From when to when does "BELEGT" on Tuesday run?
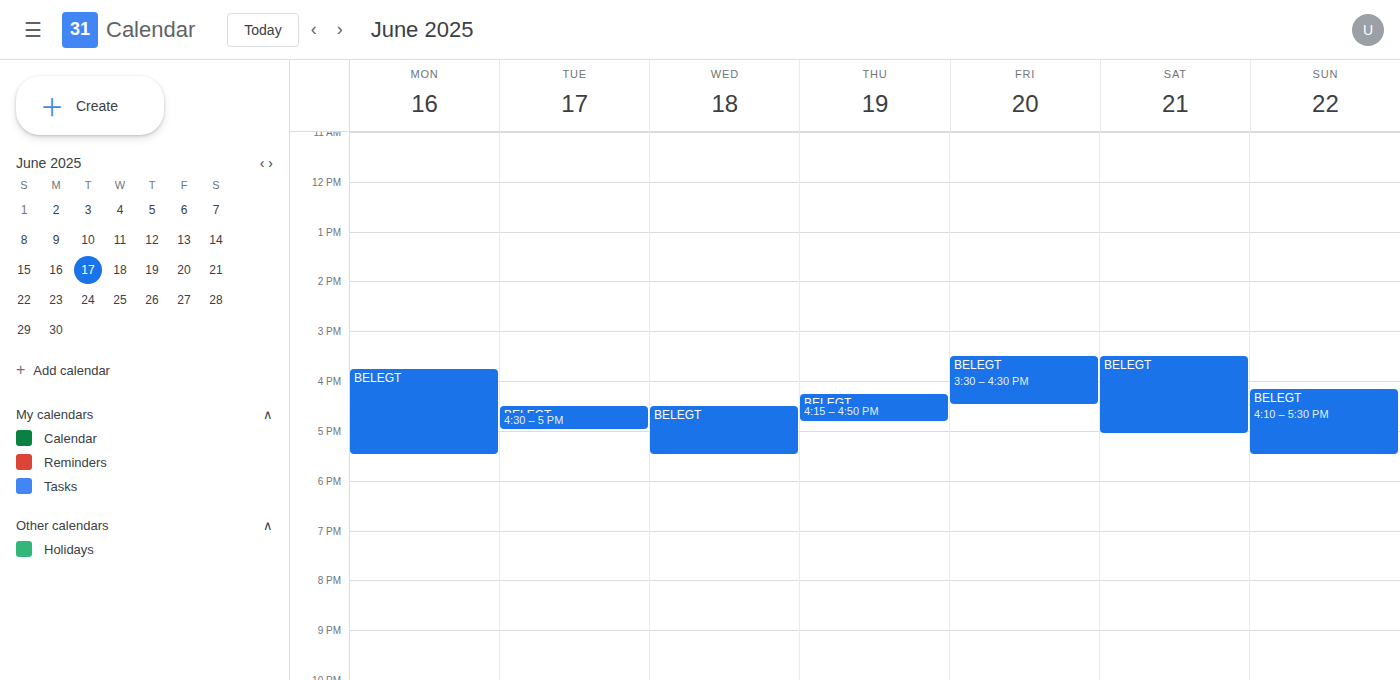
4:30 PM to 5:00 PM